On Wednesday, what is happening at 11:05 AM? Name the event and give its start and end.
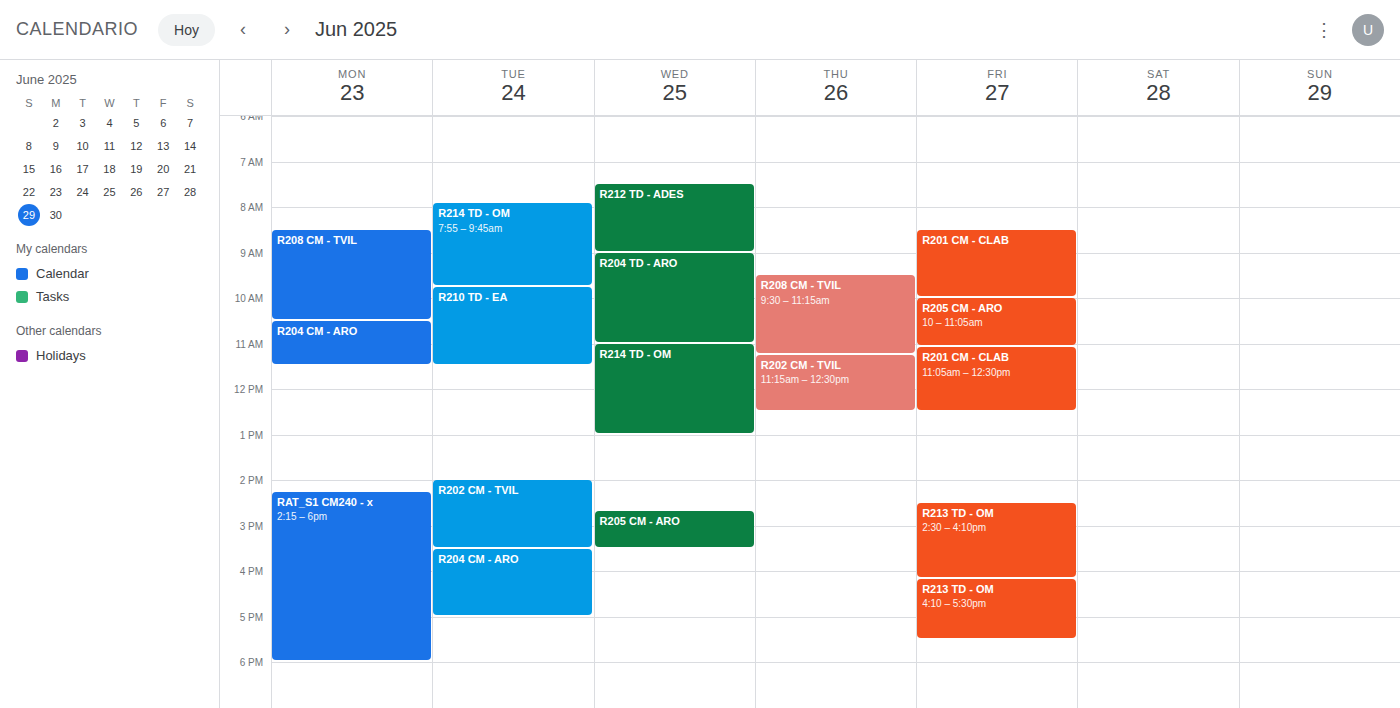
"R214 TD - OM", 11:00 AM to 1:00 PM